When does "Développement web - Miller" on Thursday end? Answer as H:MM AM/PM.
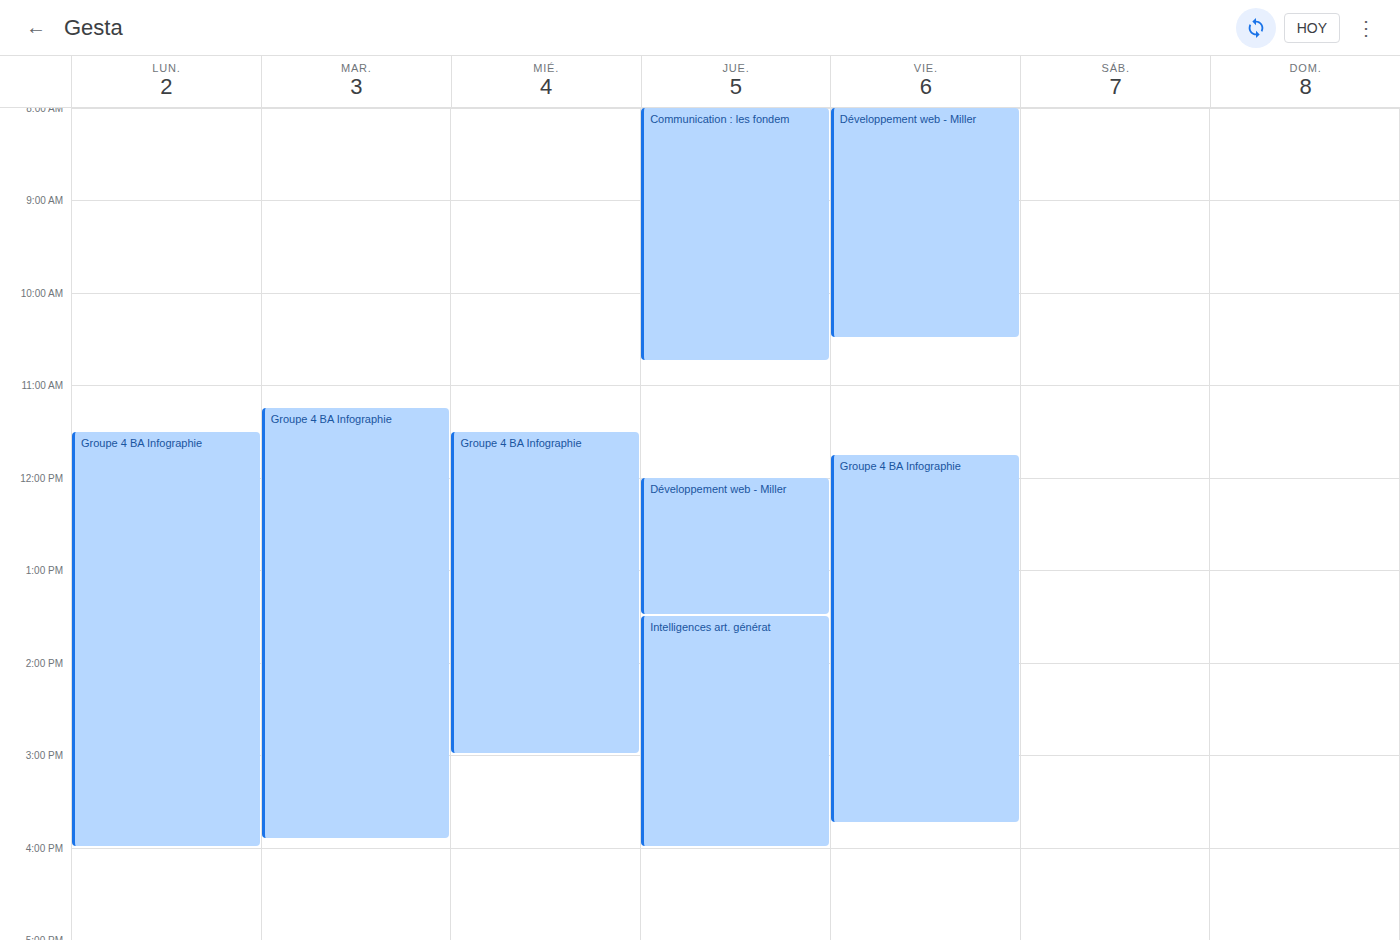
1:30 PM